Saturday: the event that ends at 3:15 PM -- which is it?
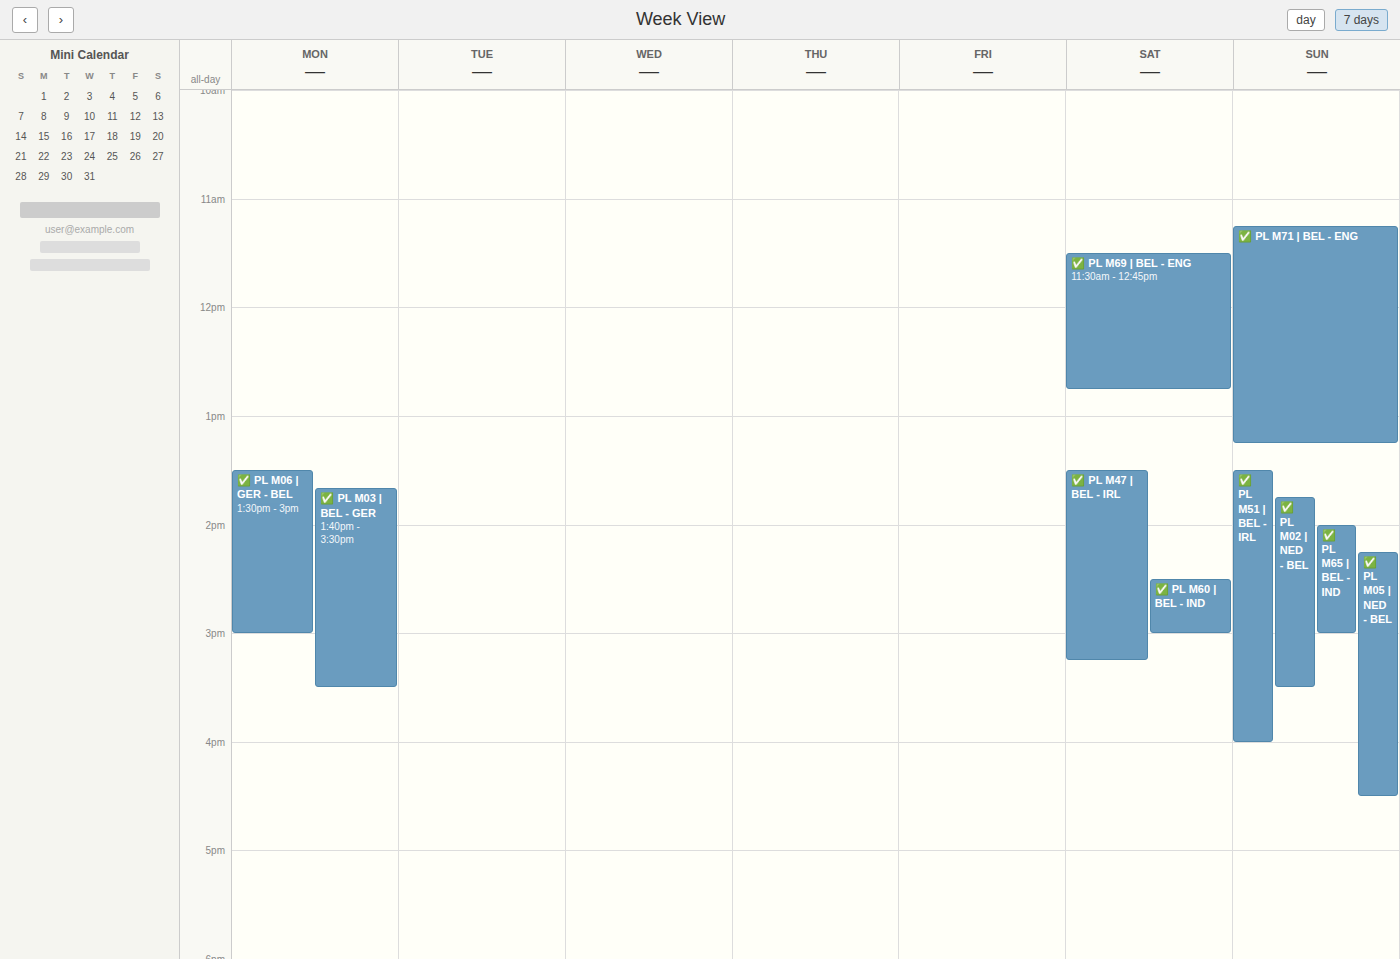
"✅ PL M47 | BEL - IRL"